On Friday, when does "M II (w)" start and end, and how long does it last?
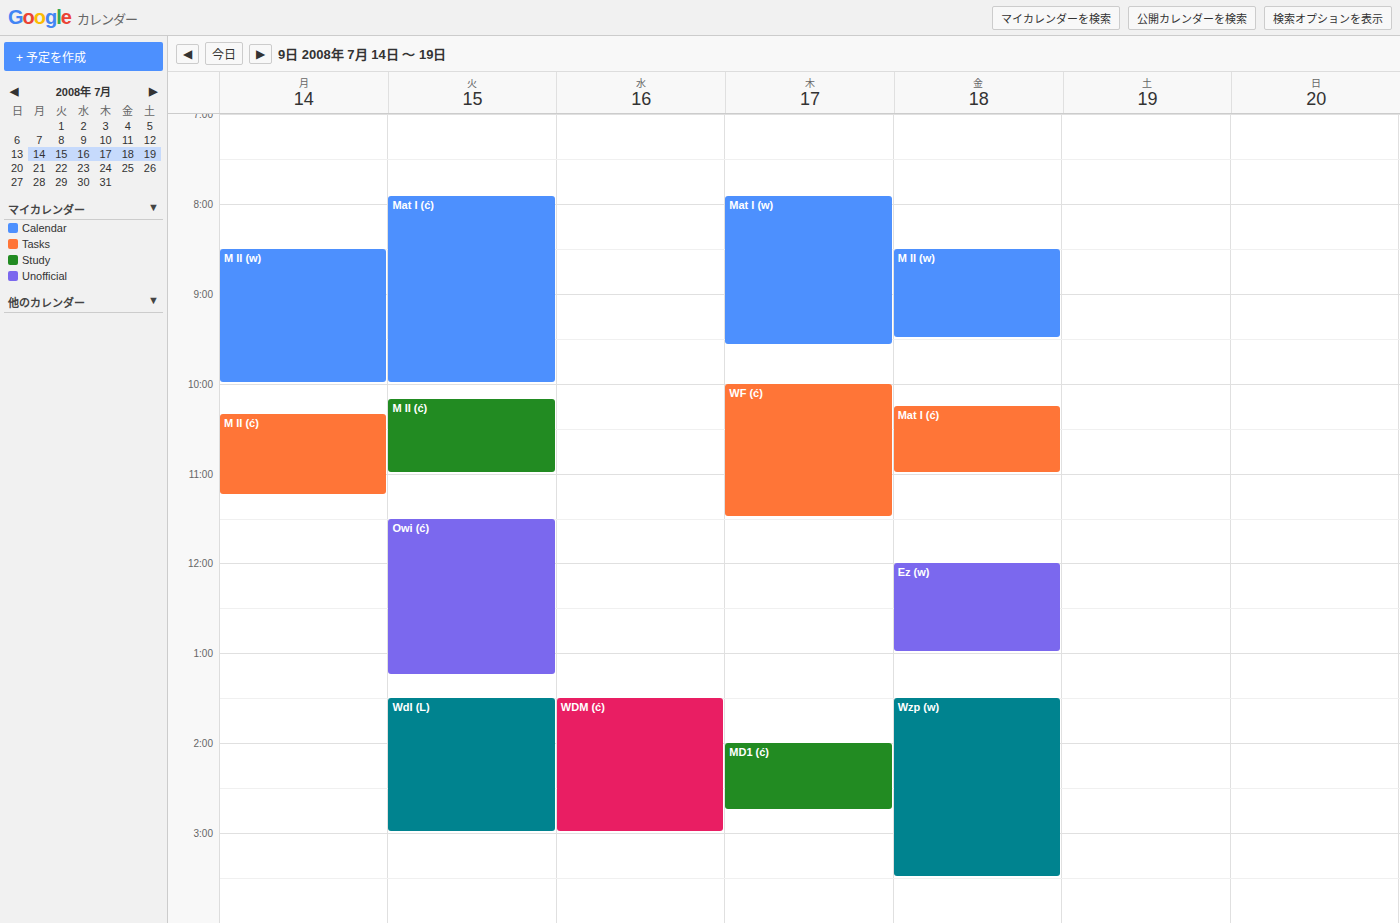
8:30 AM to 9:30 AM, 1 hour